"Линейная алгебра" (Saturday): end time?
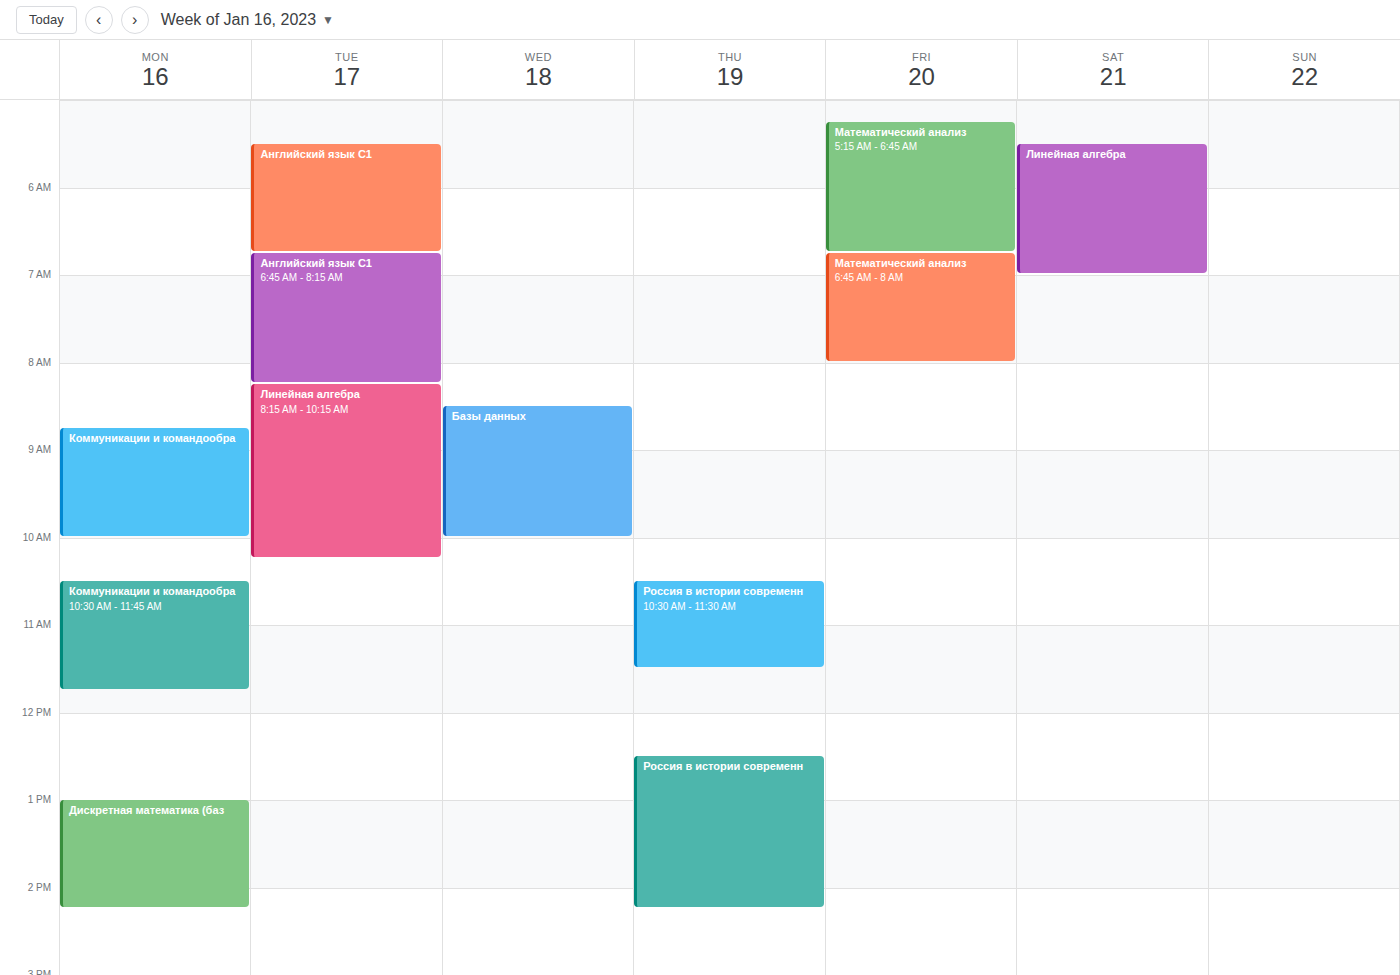
7:00 AM